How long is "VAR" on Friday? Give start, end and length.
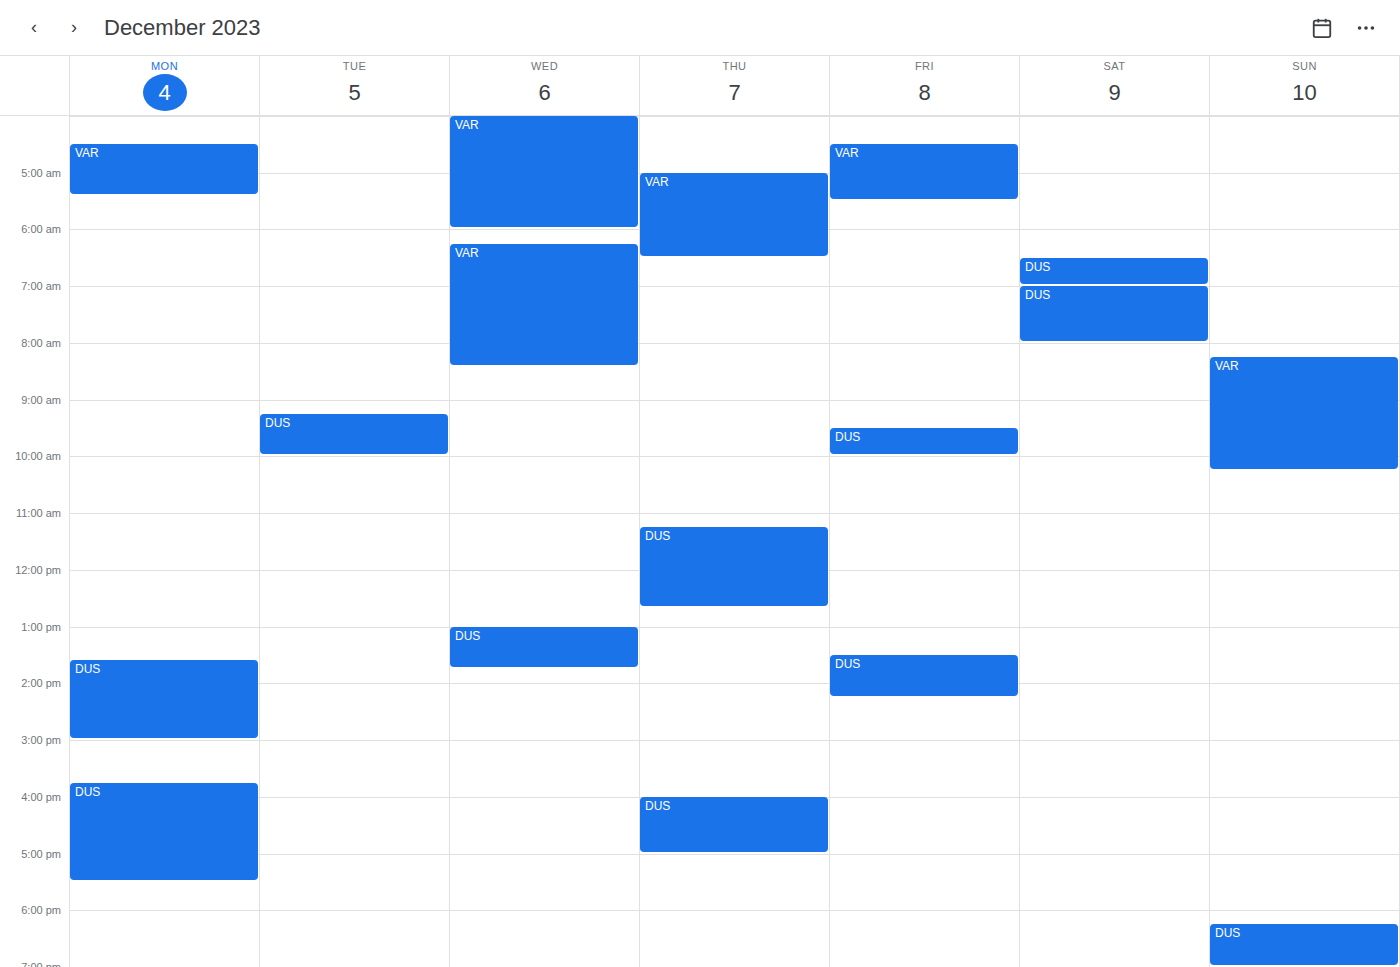
4:30 AM to 5:30 AM, 1 hour